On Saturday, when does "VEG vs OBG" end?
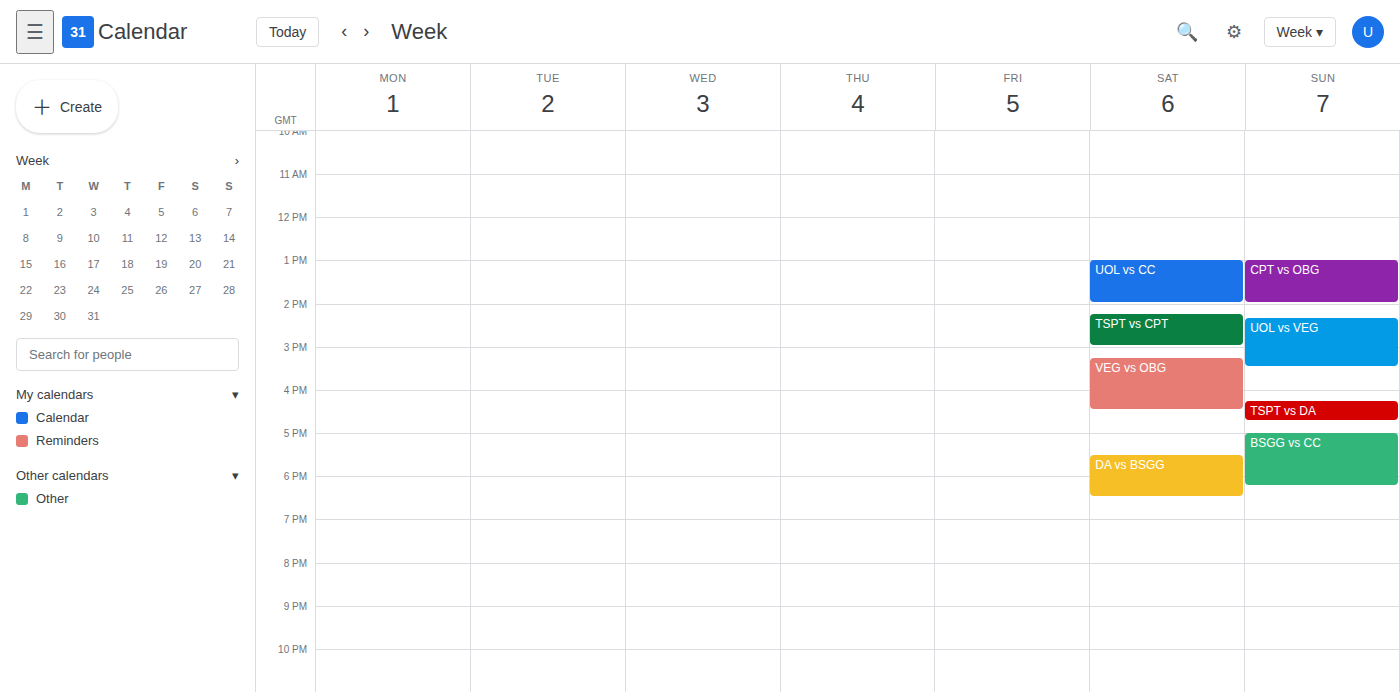
4:30 PM